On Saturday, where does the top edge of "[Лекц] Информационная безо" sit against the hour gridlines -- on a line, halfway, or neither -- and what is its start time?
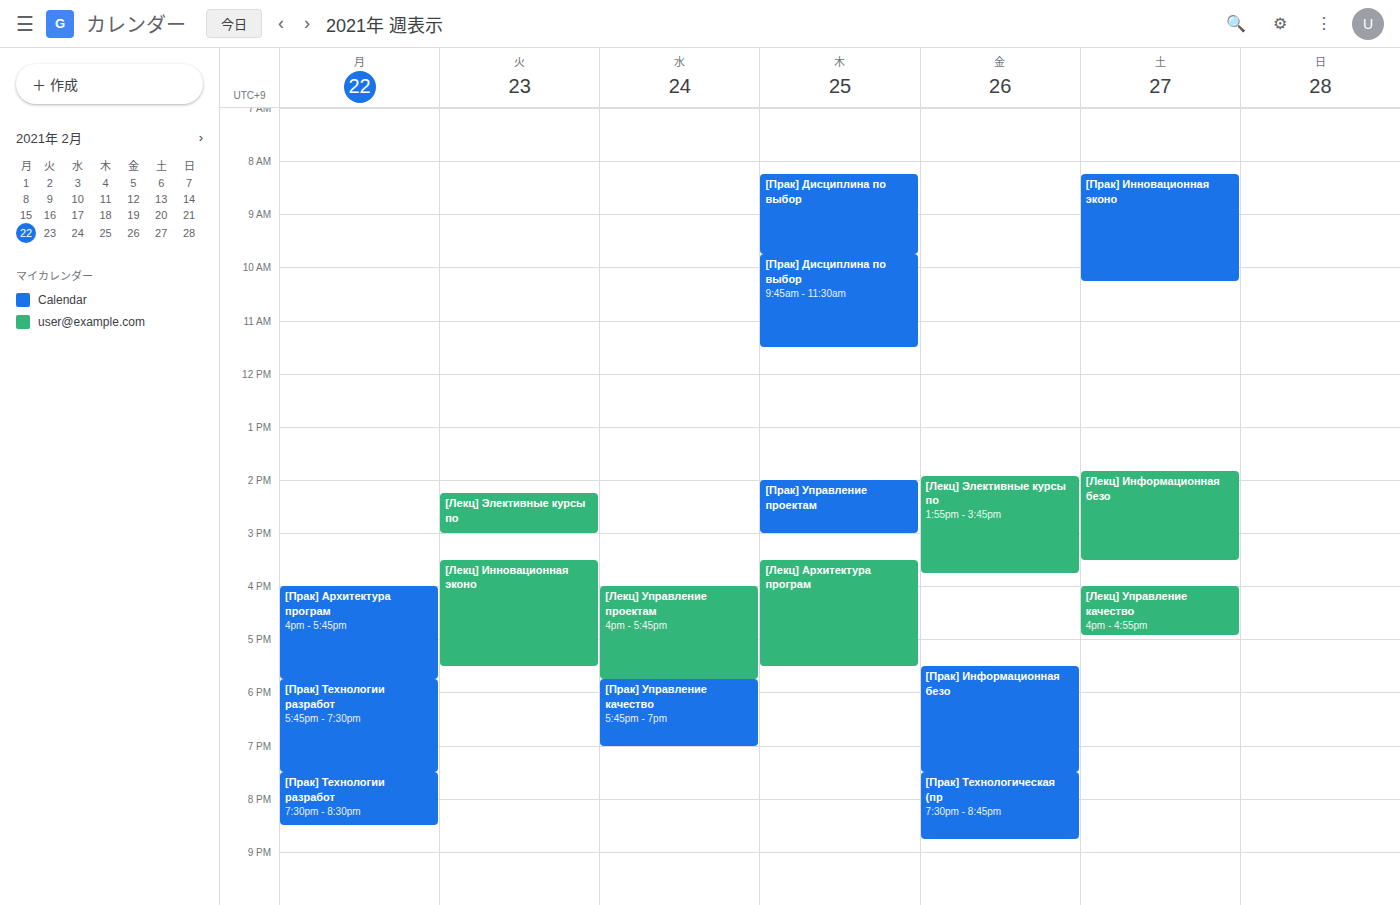
13:50 -- neither: 50 minutes below the 13:00 line and 10 minutes above the 14:00 line.